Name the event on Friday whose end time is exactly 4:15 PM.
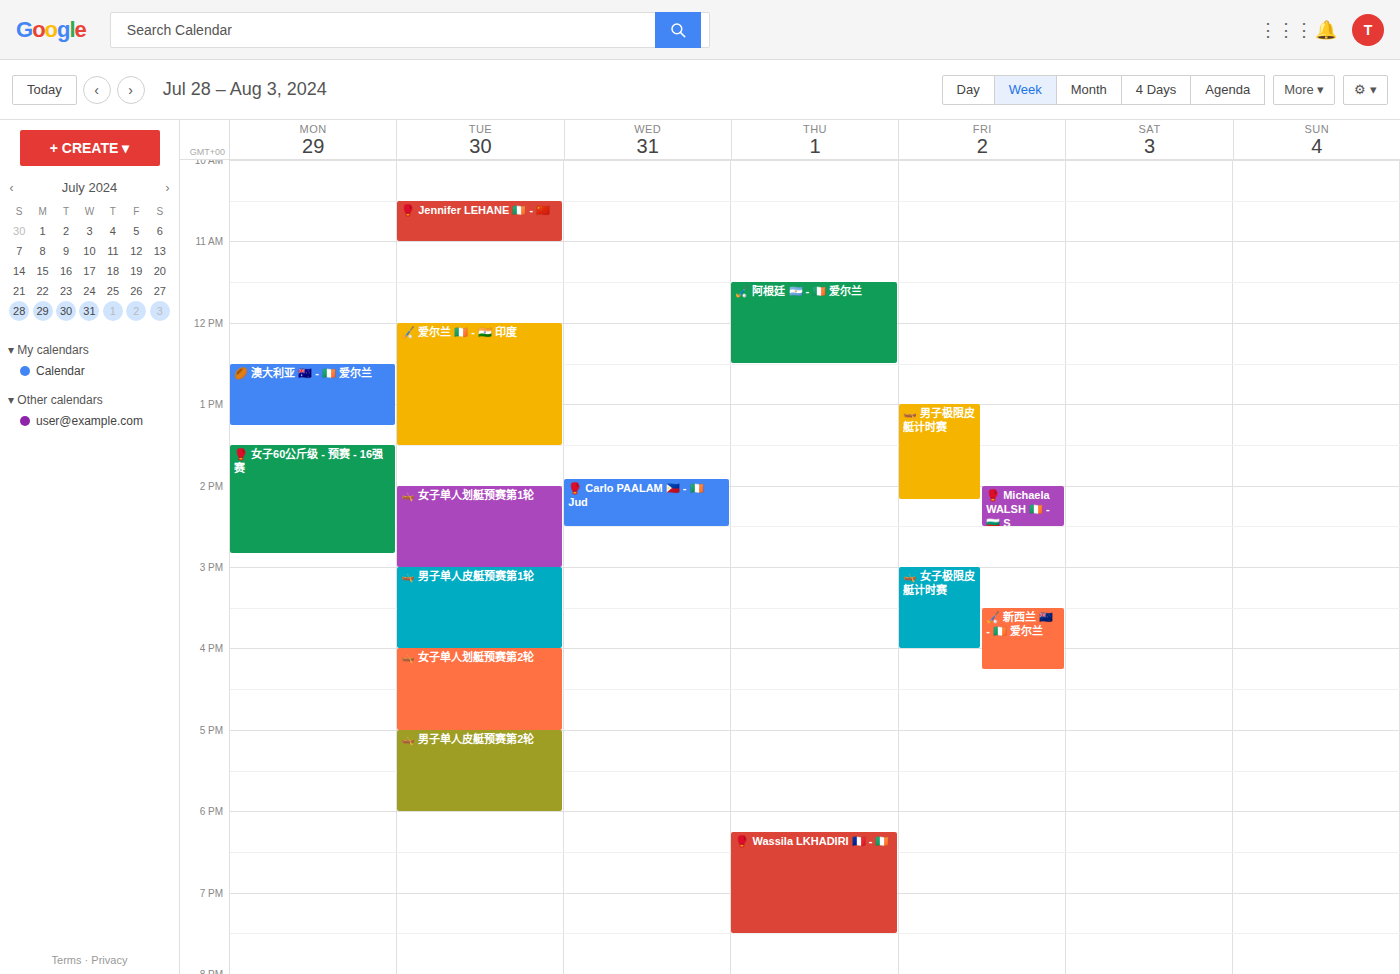
"🏑 新西兰 🇳🇿 - 🇮🇪 爱尔兰"